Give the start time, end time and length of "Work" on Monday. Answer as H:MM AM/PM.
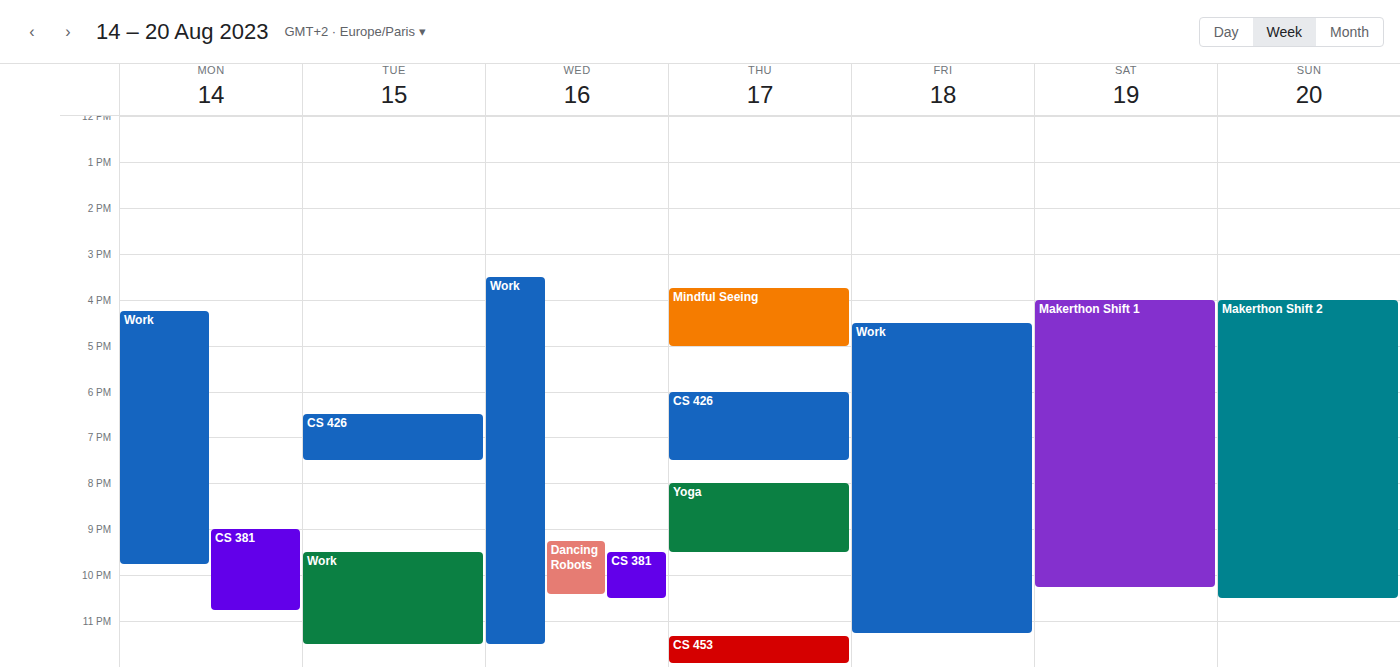
4:15 PM to 9:45 PM, 5 hours 30 minutes